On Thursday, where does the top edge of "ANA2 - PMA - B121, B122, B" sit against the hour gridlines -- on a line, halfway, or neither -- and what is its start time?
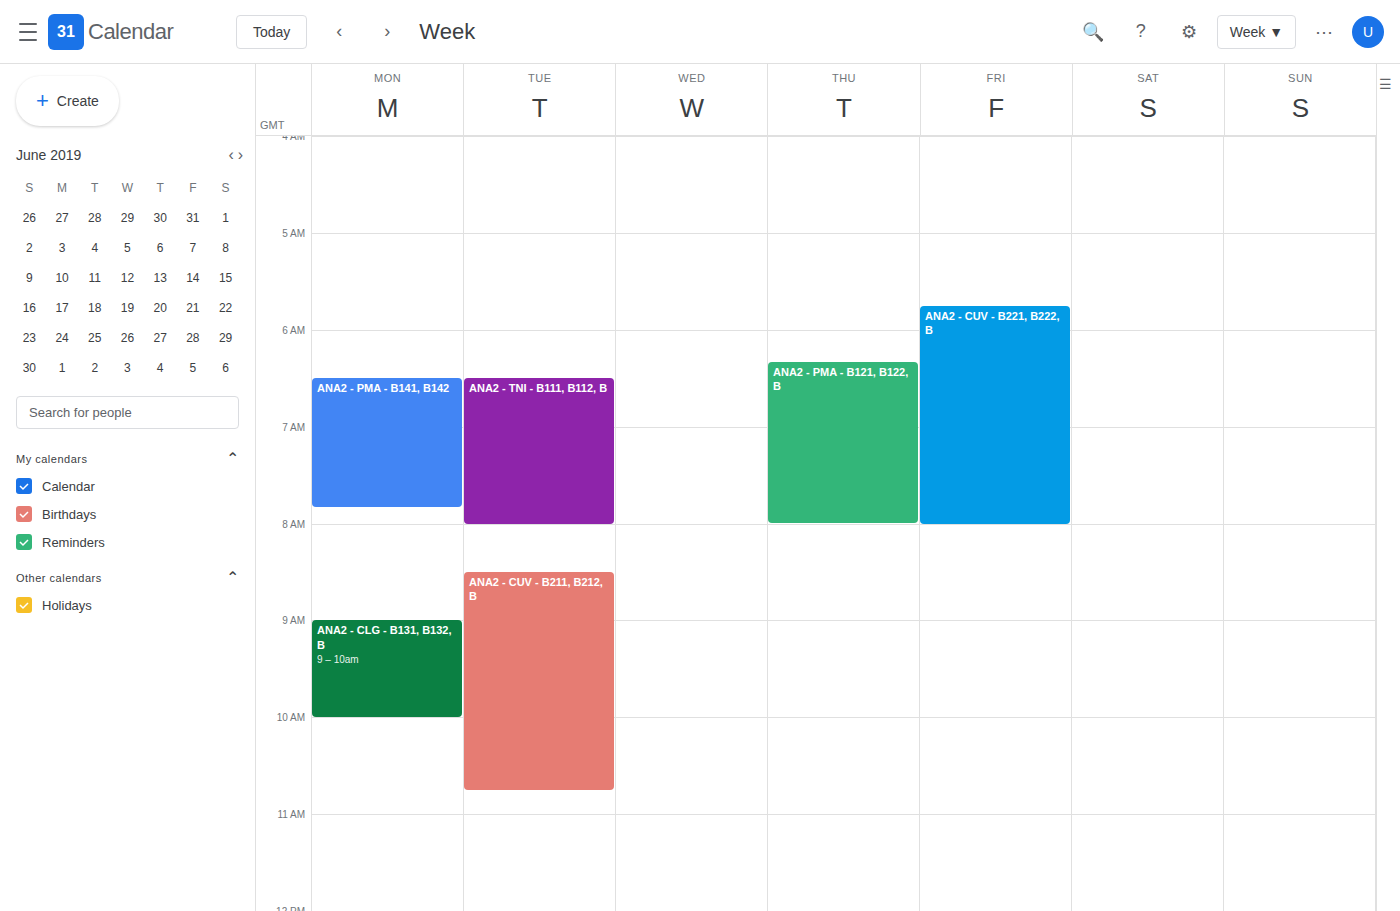
6:20 AM -- neither: 20 minutes below the 6 AM line and 40 minutes above the 7 AM line.